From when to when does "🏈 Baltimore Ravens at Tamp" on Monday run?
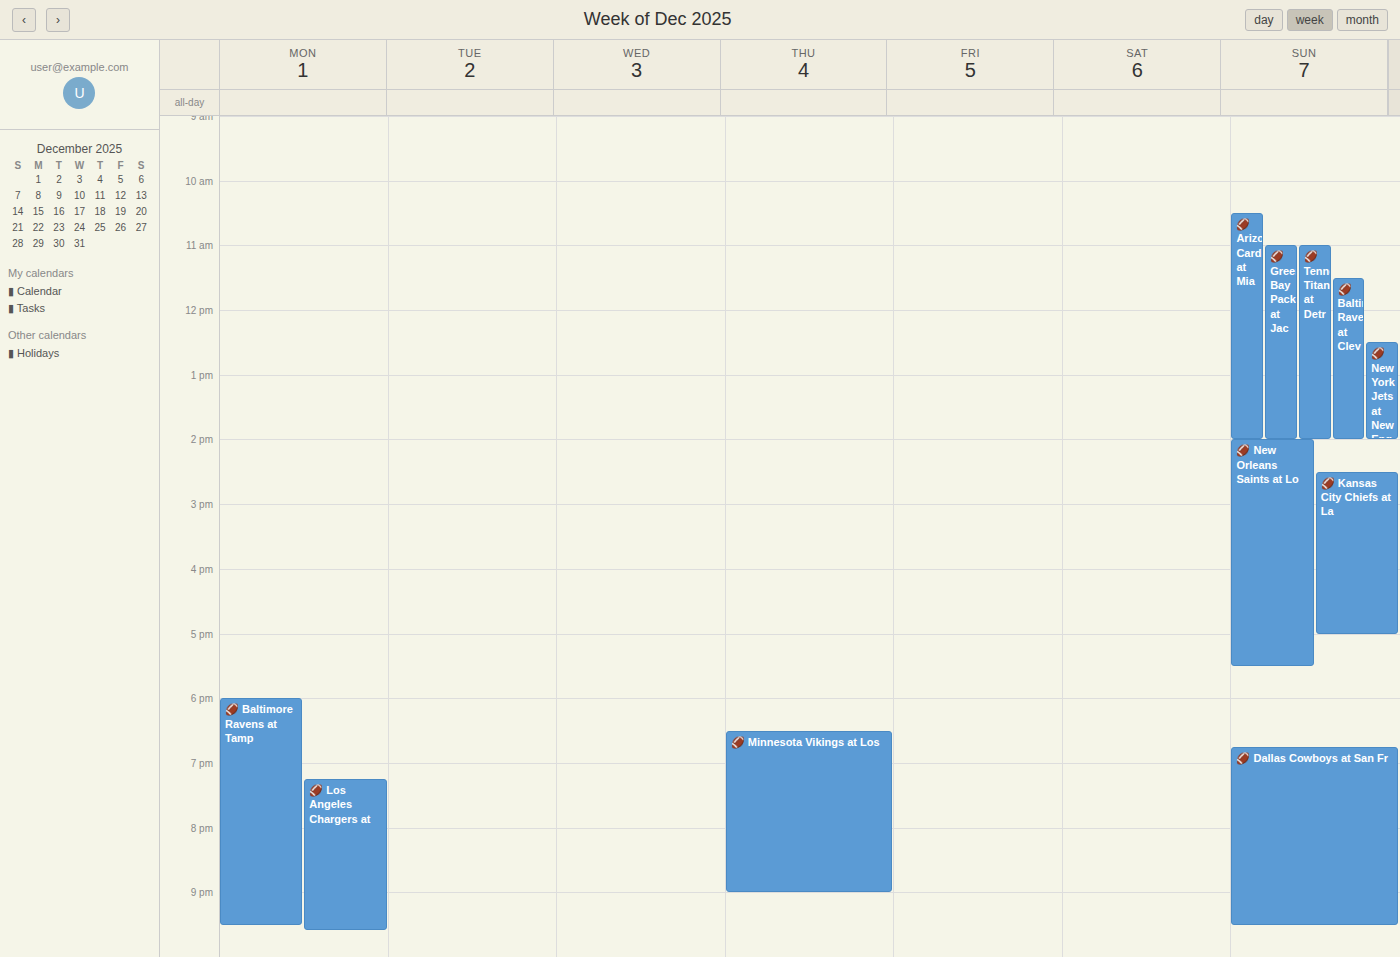
6:00 PM to 9:30 PM